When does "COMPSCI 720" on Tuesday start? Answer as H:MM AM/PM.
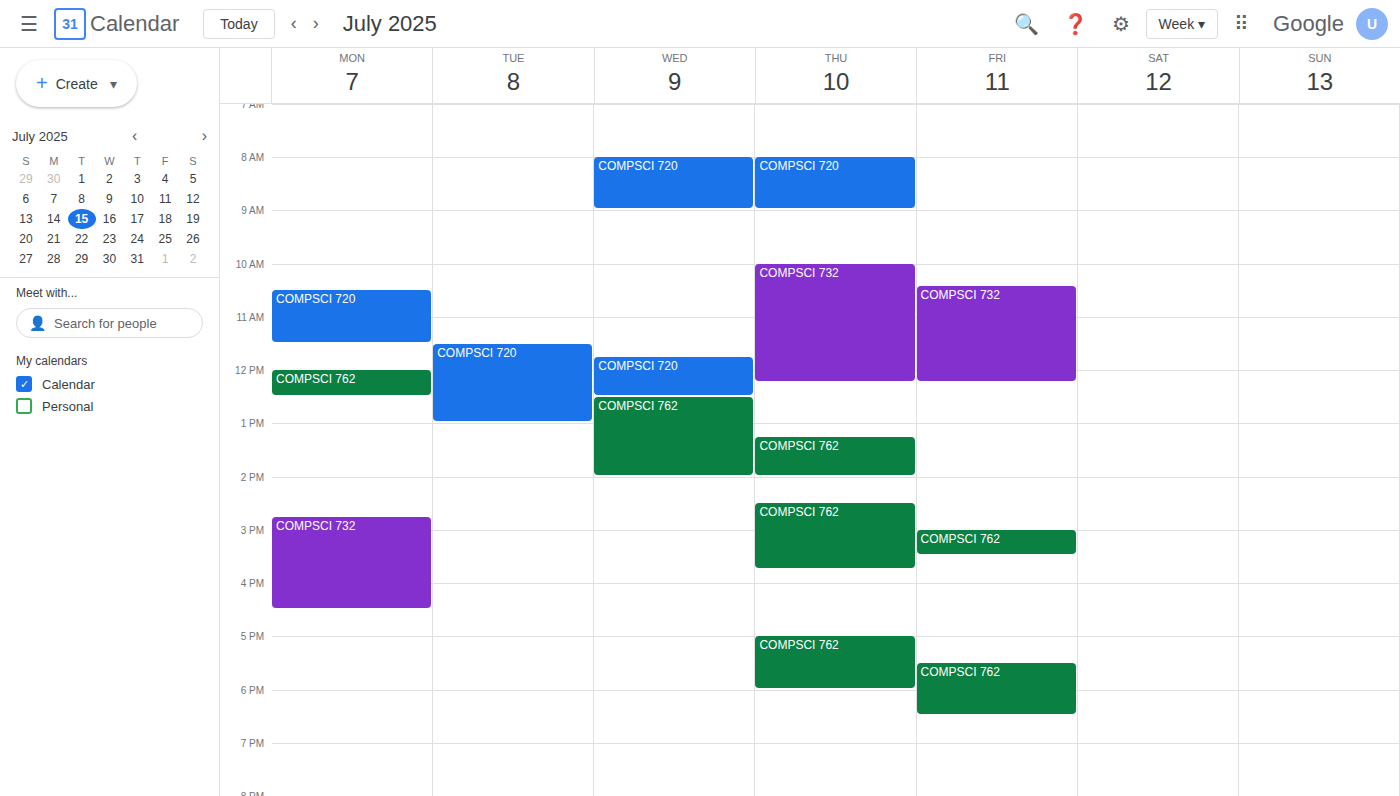
11:30 AM